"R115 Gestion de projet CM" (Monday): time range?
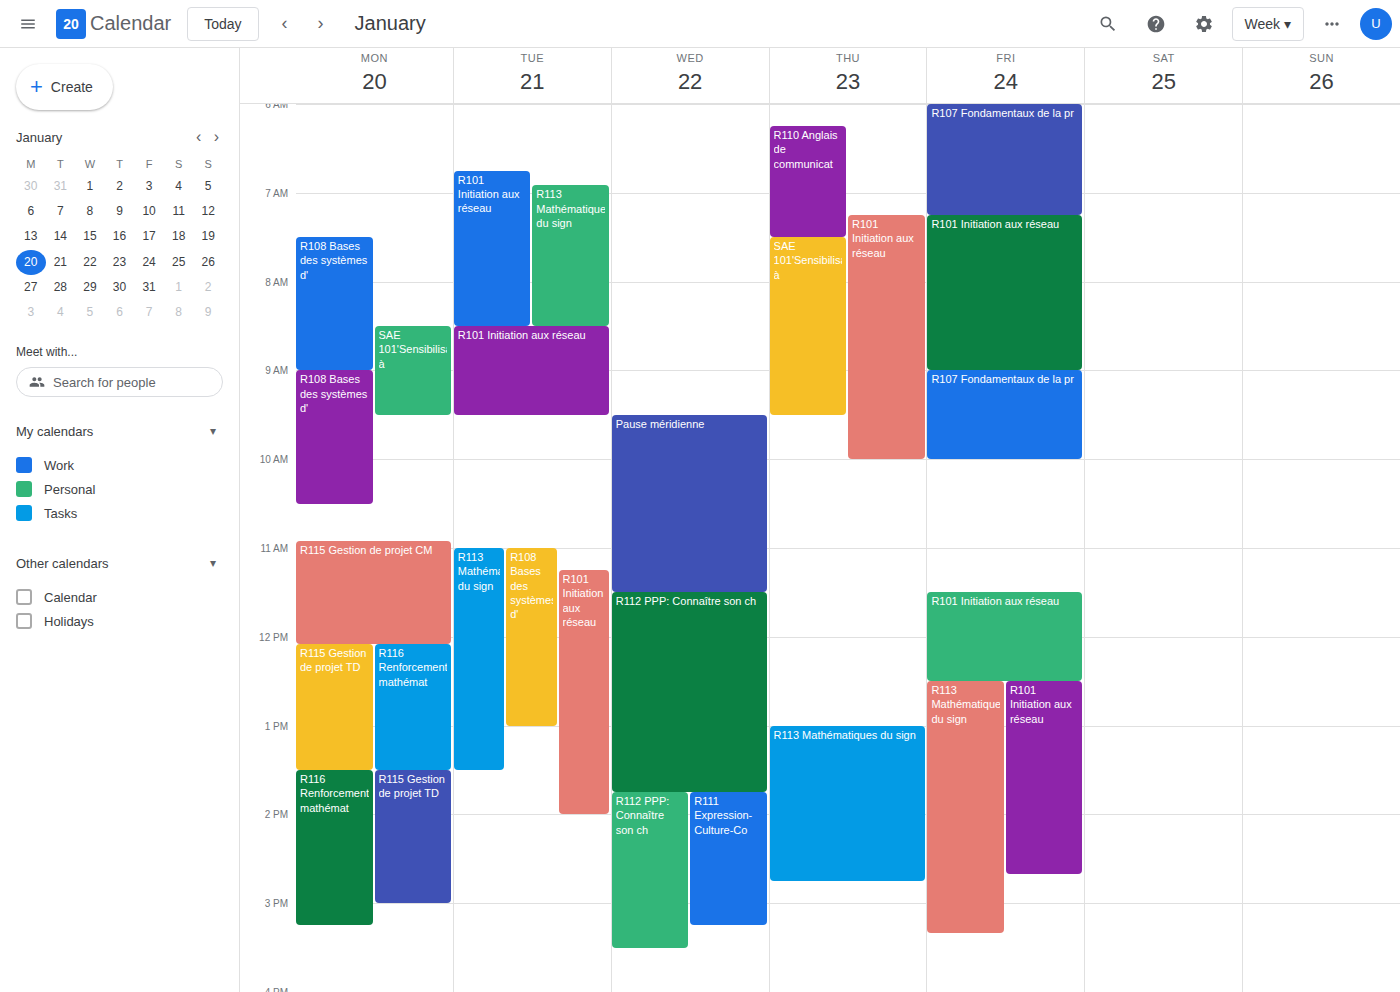
10:55 to 12:05